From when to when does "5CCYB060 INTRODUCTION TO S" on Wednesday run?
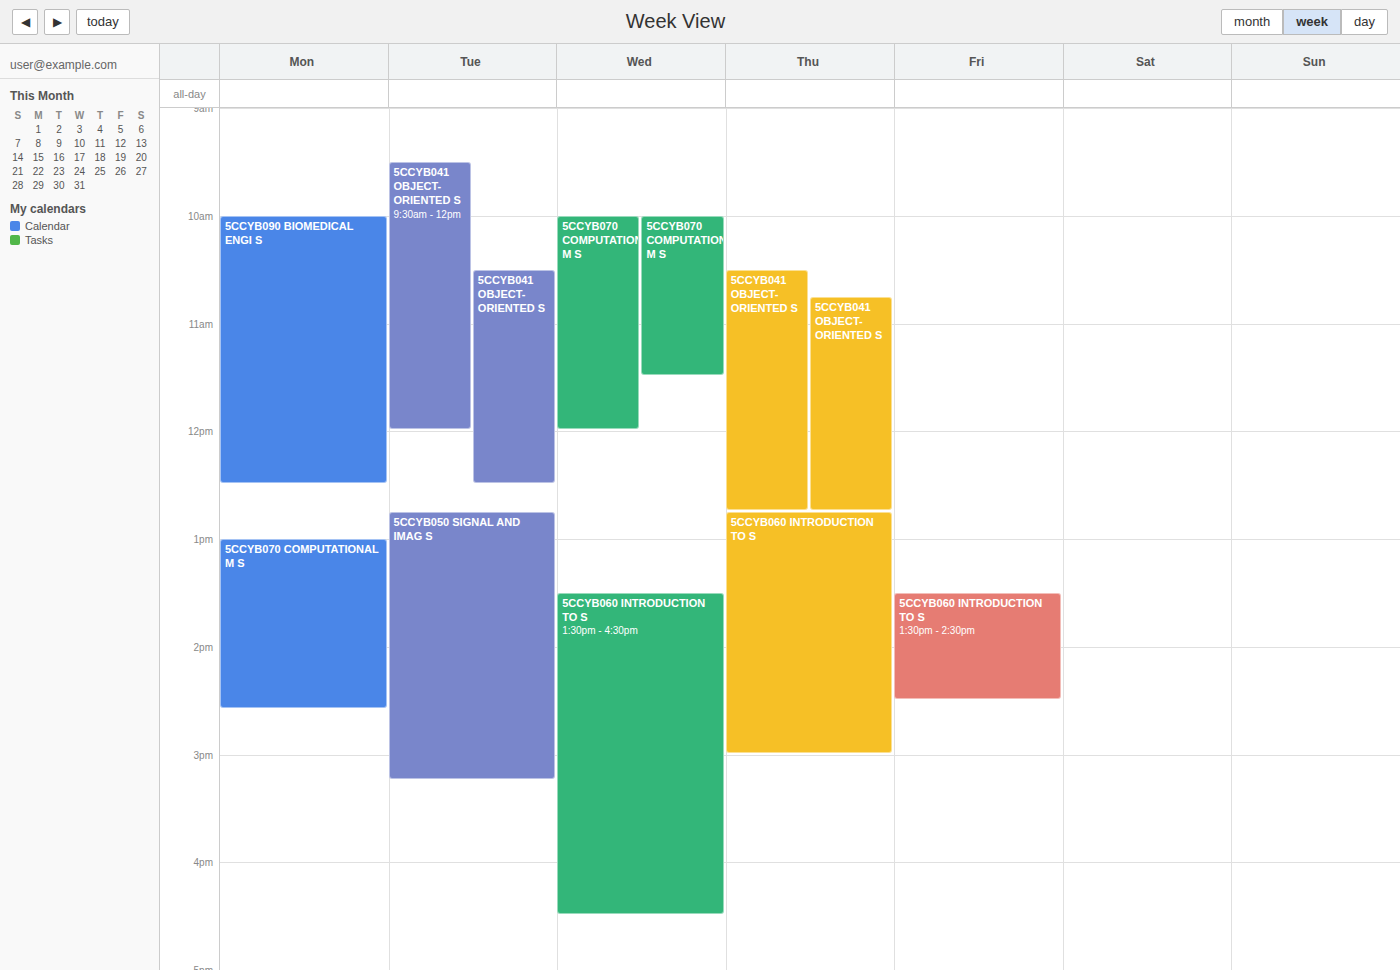
1:30 PM to 4:30 PM